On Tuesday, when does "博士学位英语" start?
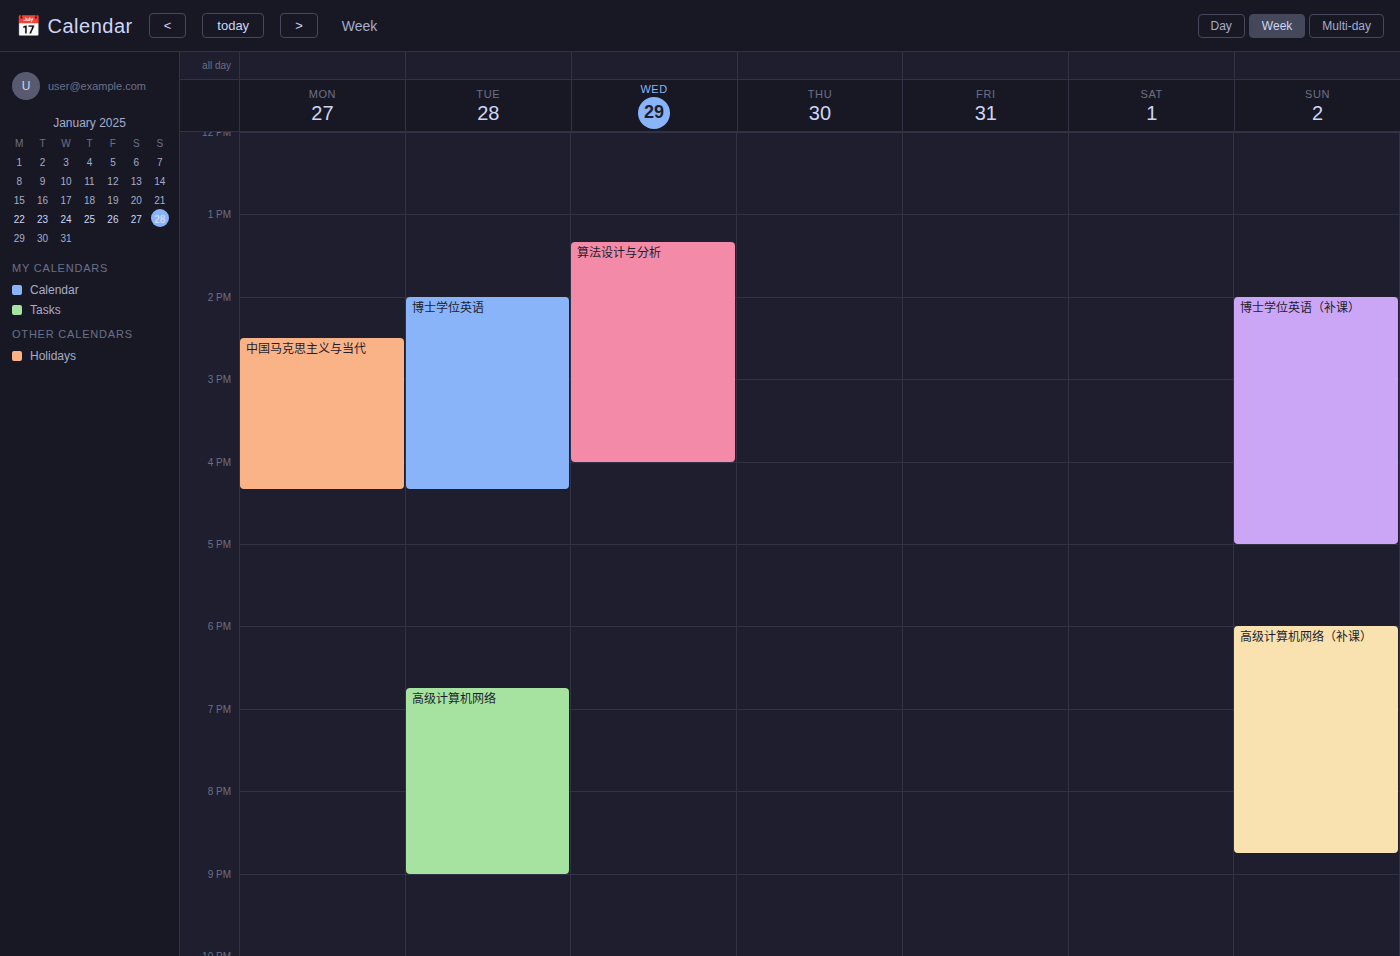
2:00 PM